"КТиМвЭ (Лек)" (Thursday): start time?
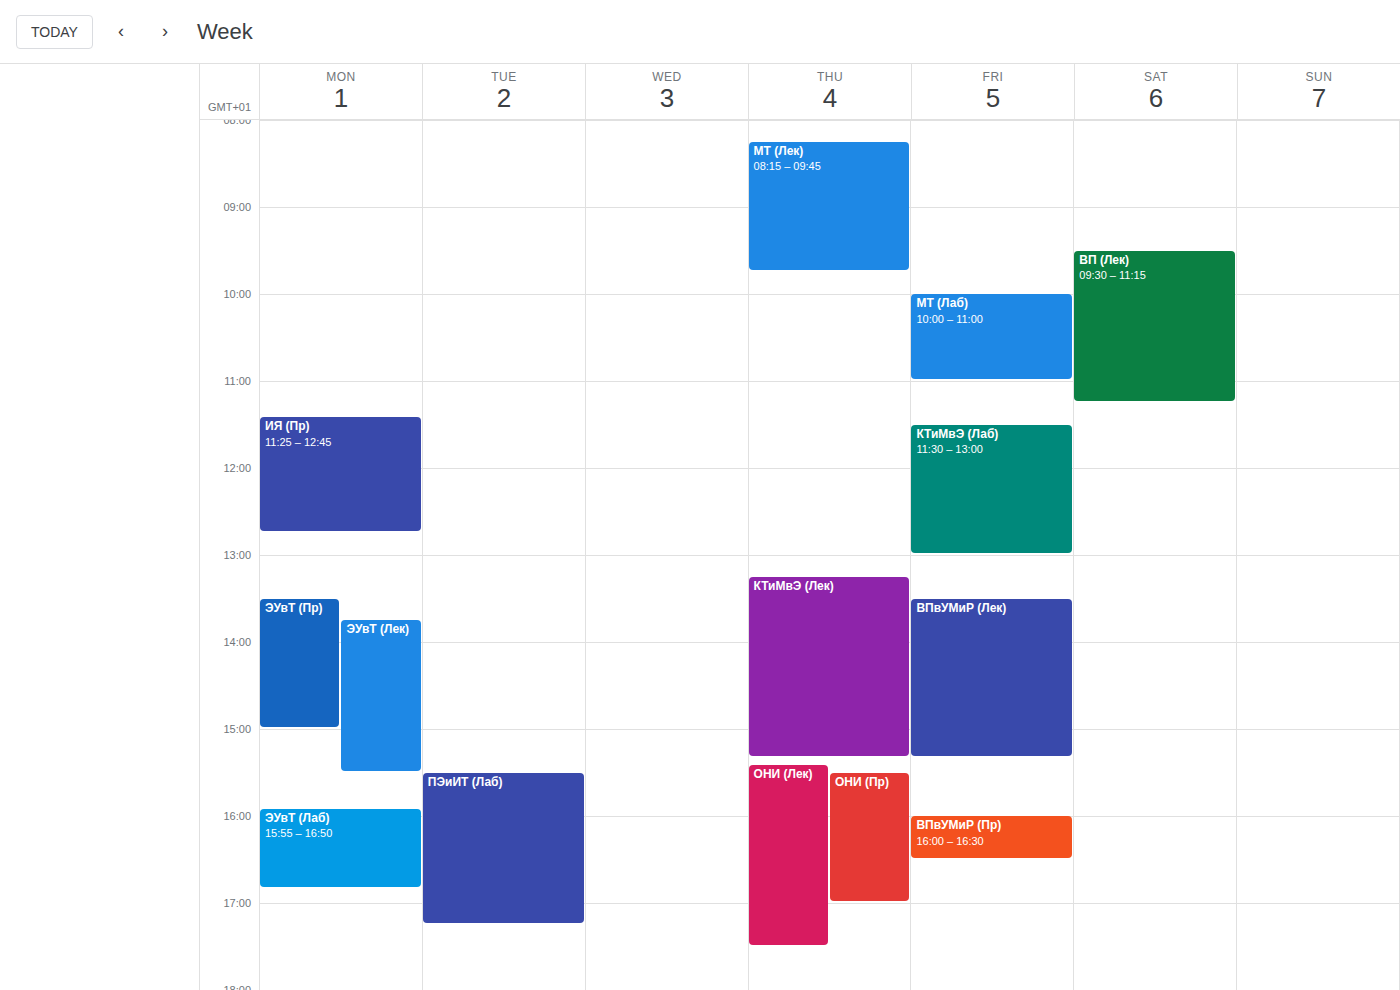
1:15 PM